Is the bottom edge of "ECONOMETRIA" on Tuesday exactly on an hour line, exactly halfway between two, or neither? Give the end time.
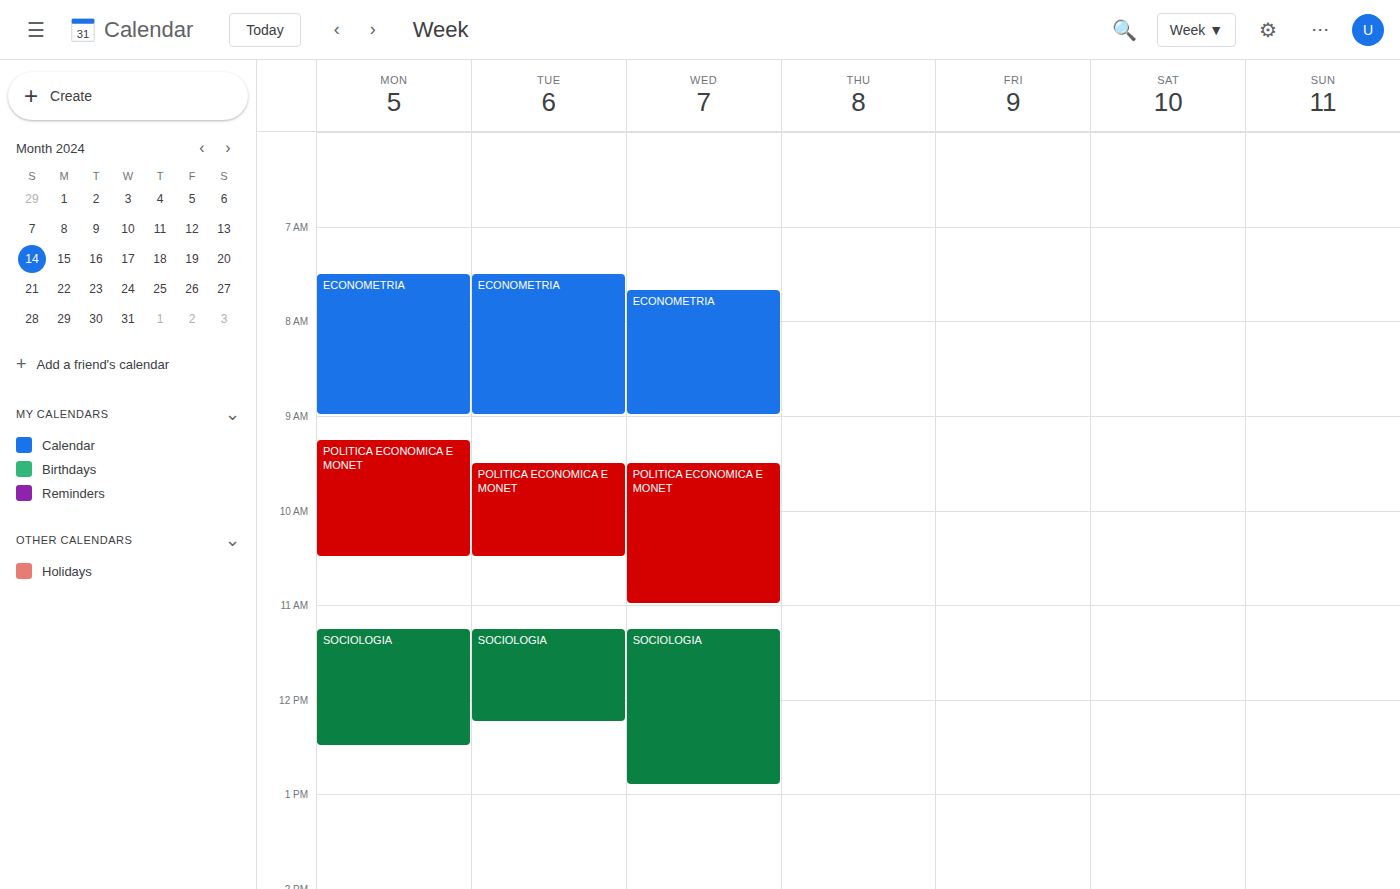
9:00 AM -- exactly on the 9 AM line.